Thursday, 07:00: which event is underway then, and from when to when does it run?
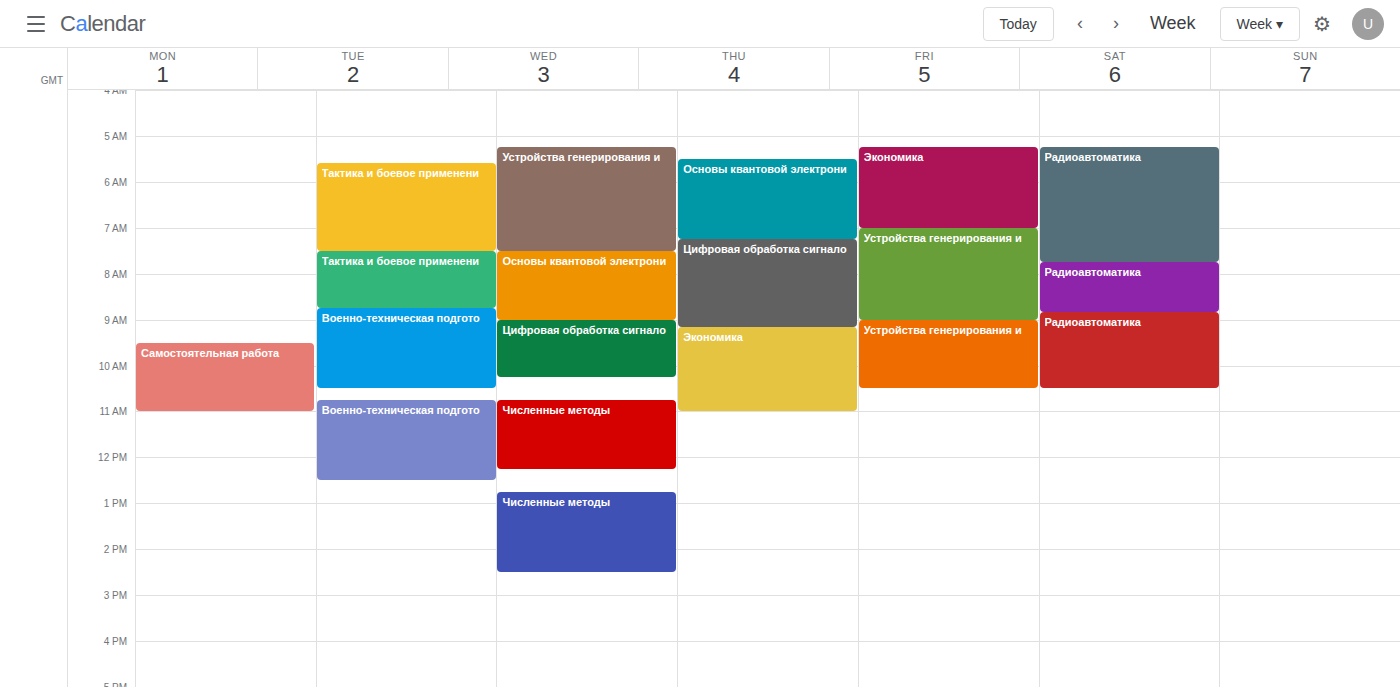
"Основы квантовой электрони", 05:30 to 07:15